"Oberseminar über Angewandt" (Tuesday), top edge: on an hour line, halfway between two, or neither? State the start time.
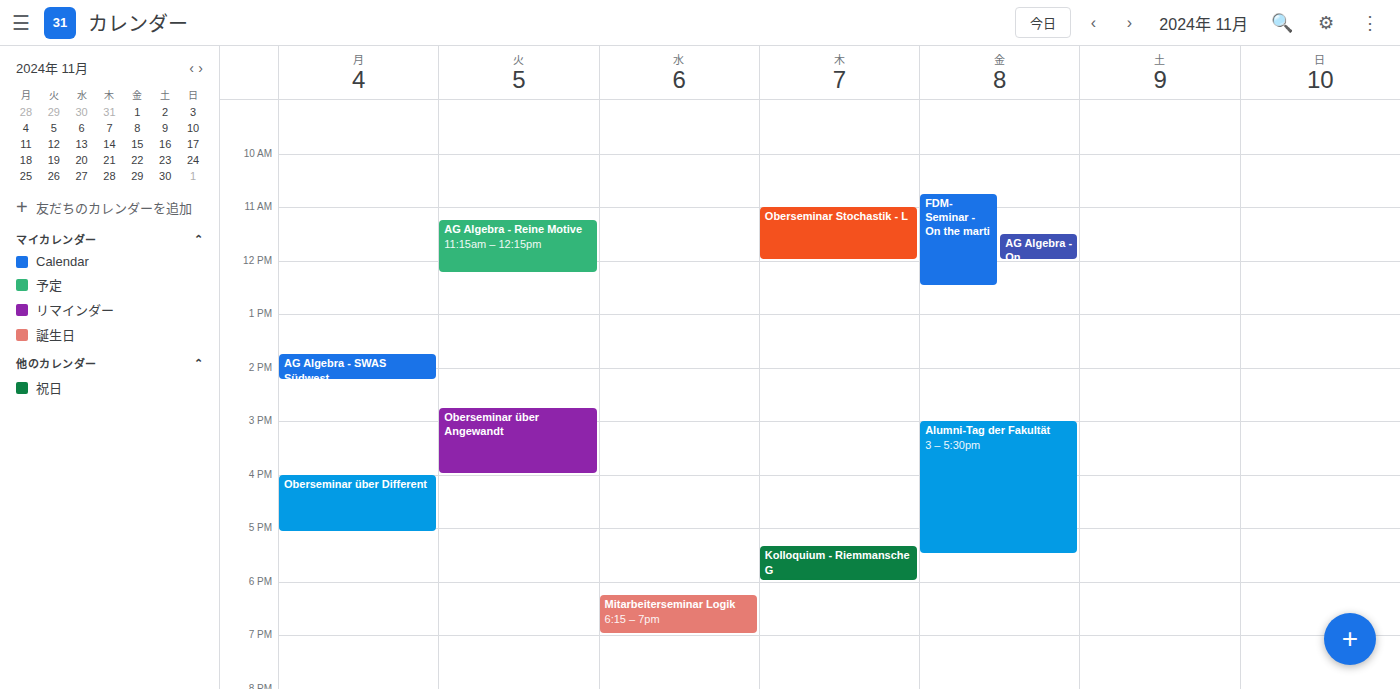
2:45 PM -- neither: three quarters of the way from the 2 PM line to the 3 PM line.